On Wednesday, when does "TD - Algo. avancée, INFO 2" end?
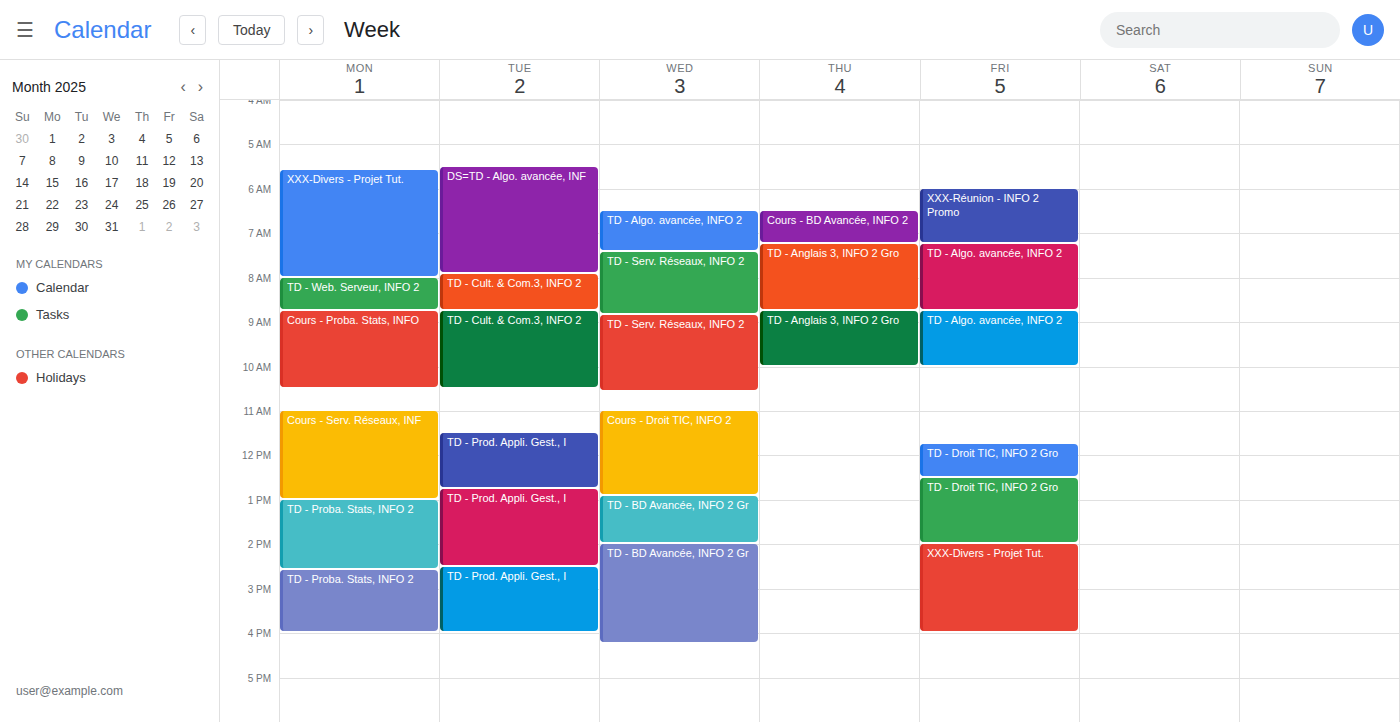
7:25 AM